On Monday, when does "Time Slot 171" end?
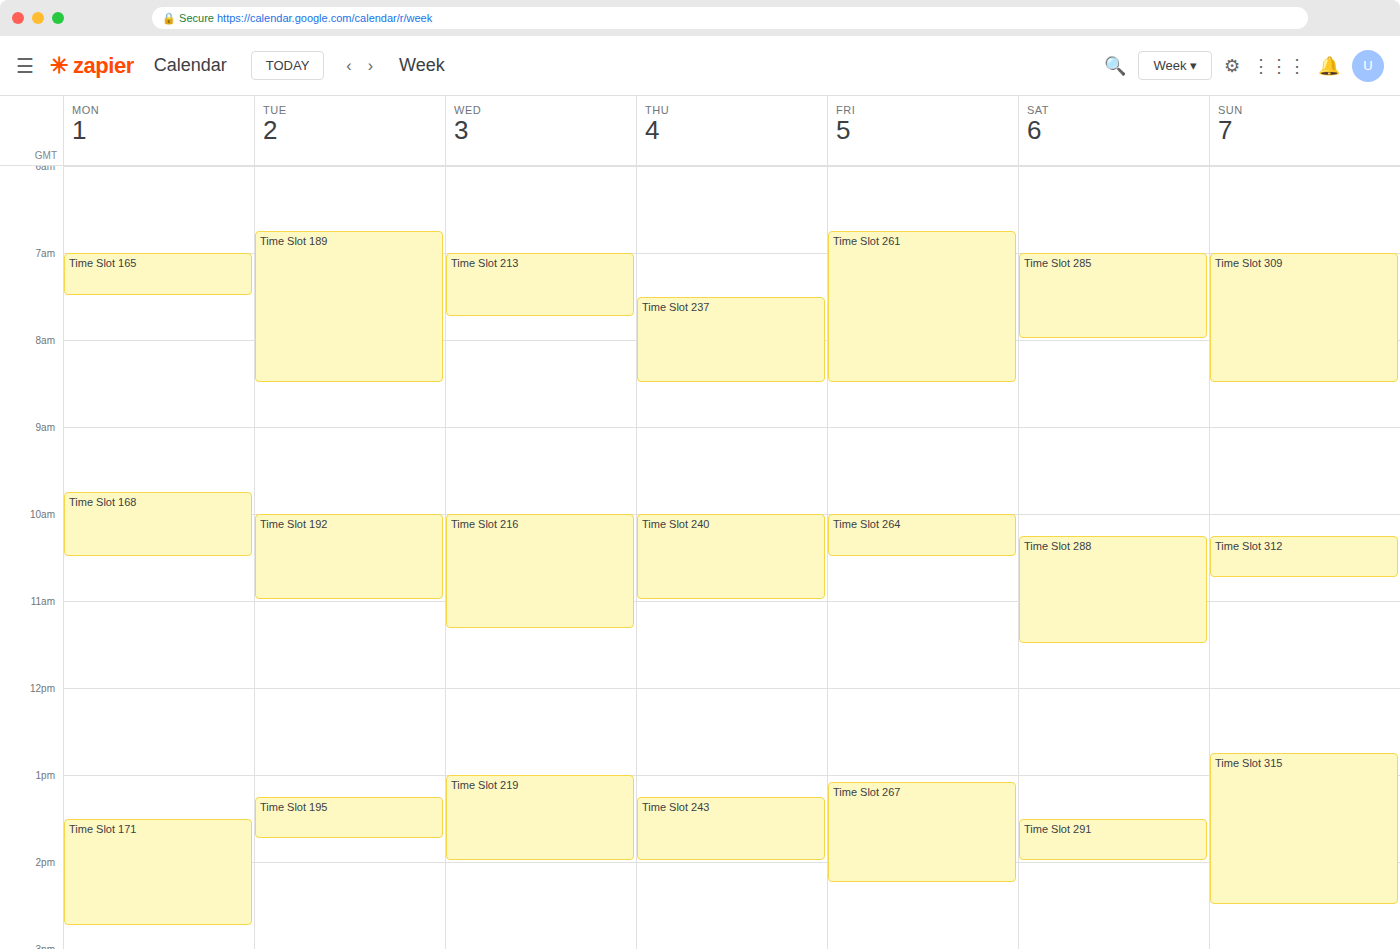
2:45 PM